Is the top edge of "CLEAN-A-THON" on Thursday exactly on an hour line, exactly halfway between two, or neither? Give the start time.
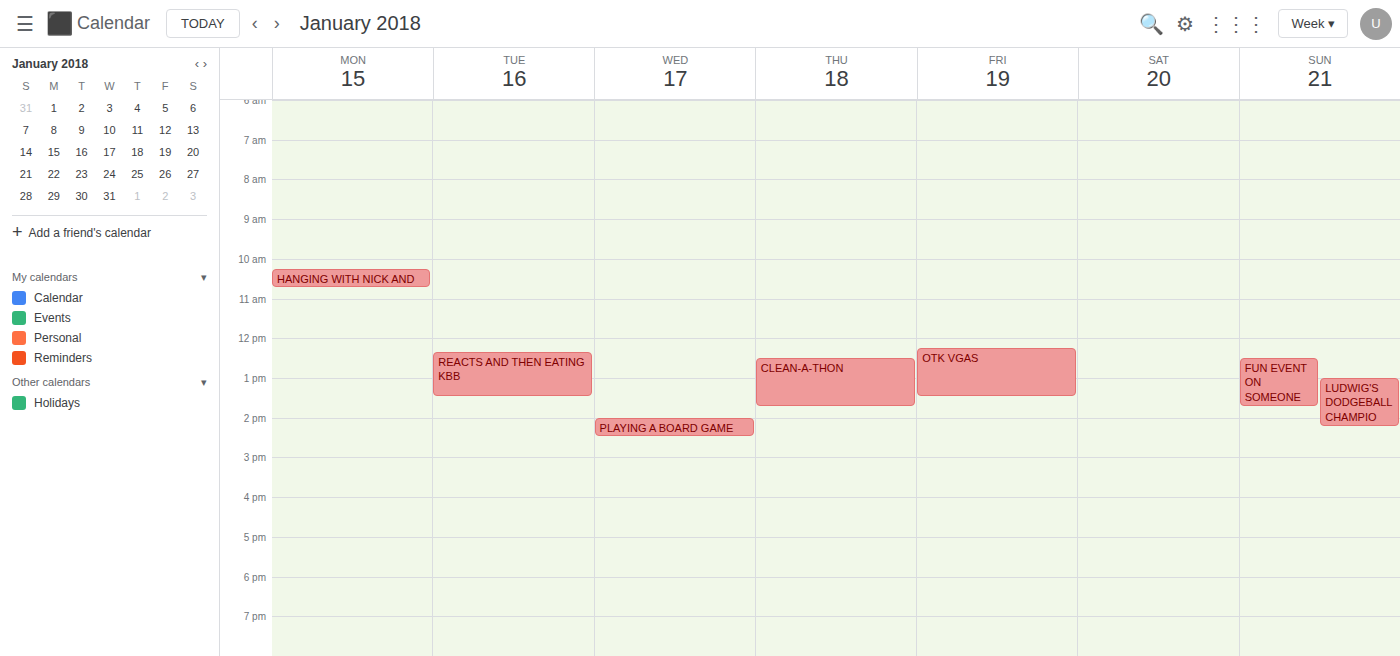
12:30 PM -- halfway between the 12 PM and 1 PM lines.